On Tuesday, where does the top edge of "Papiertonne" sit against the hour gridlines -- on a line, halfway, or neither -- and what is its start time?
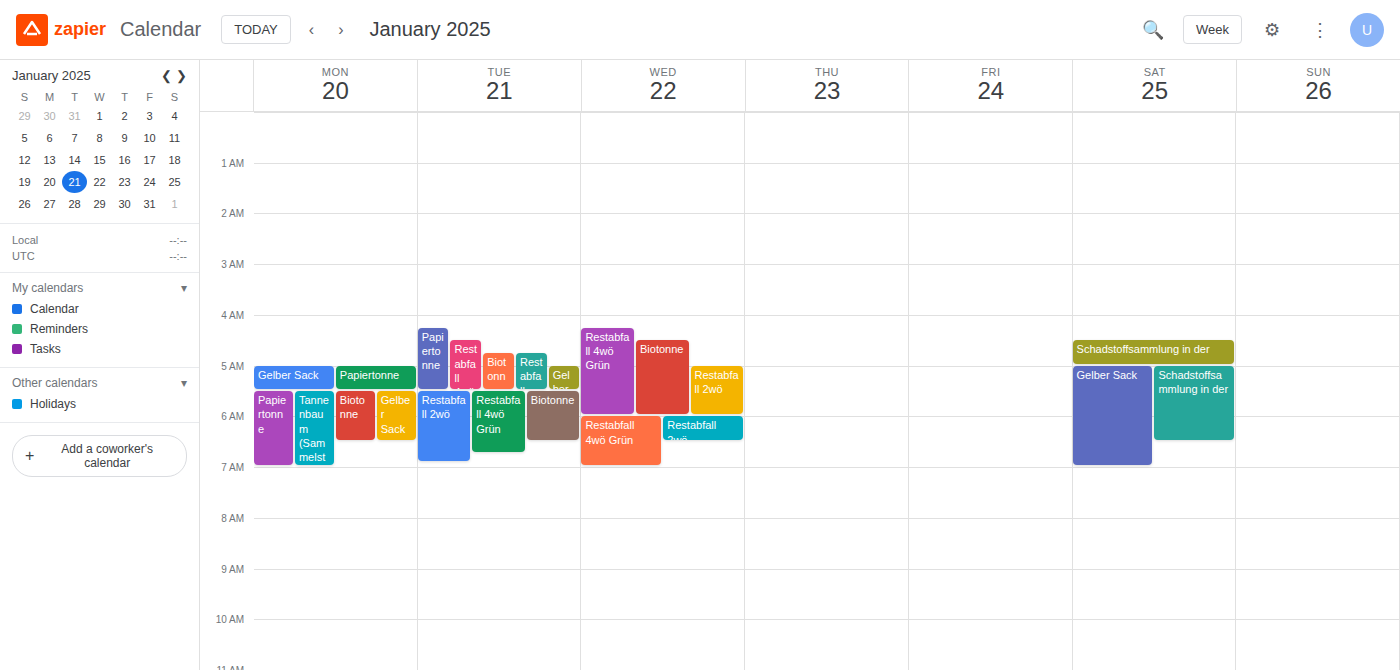
4:15 AM -- neither: a quarter of the way from the 4 AM line to the 5 AM line.